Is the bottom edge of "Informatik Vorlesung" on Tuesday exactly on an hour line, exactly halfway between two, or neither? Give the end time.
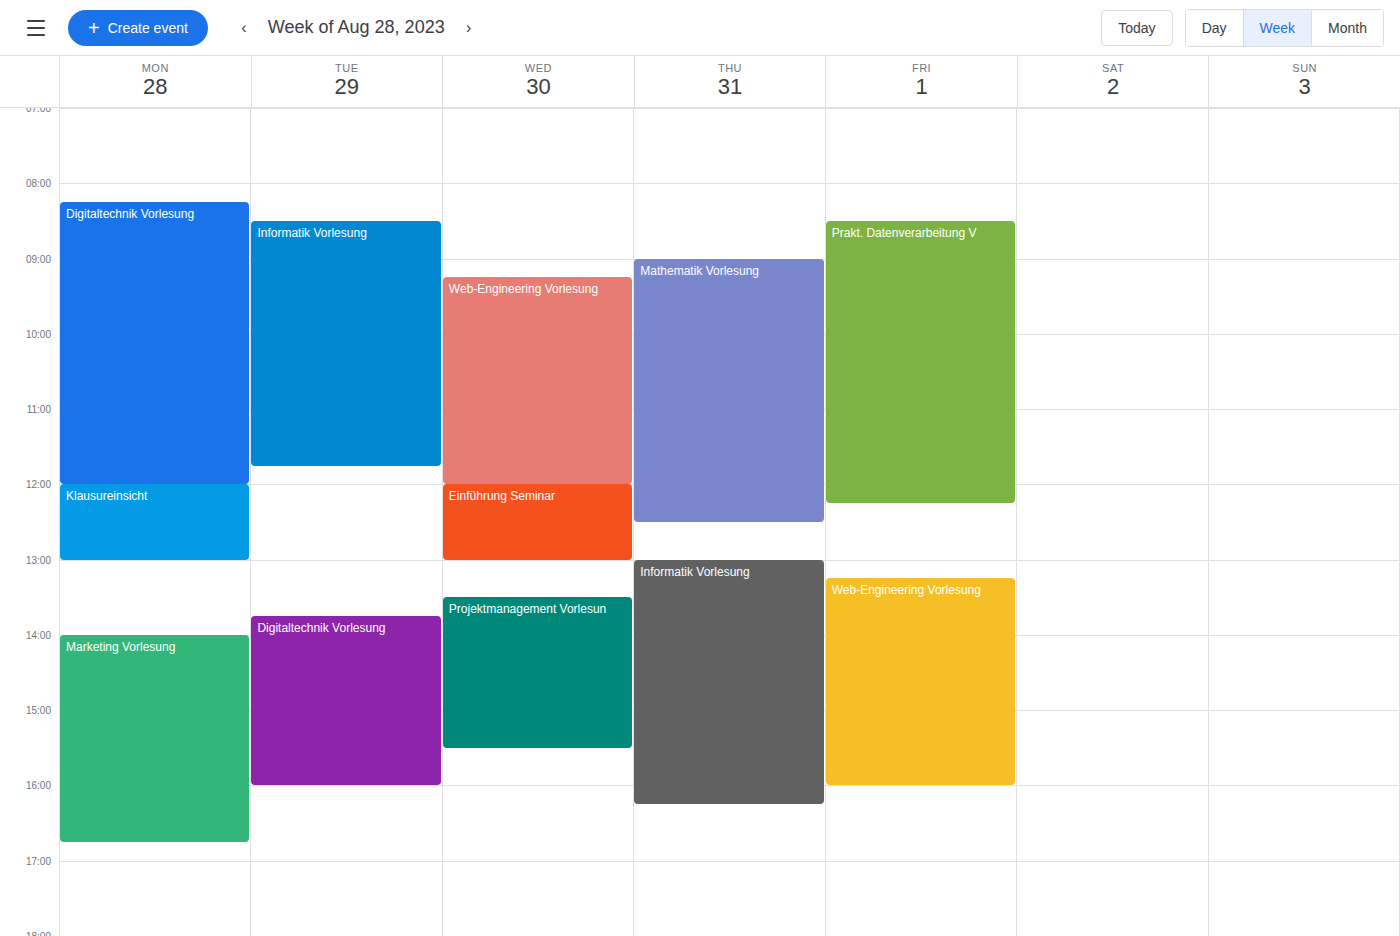
11:45 -- neither: three quarters of the way from the 11:00 line to the 12:00 line.